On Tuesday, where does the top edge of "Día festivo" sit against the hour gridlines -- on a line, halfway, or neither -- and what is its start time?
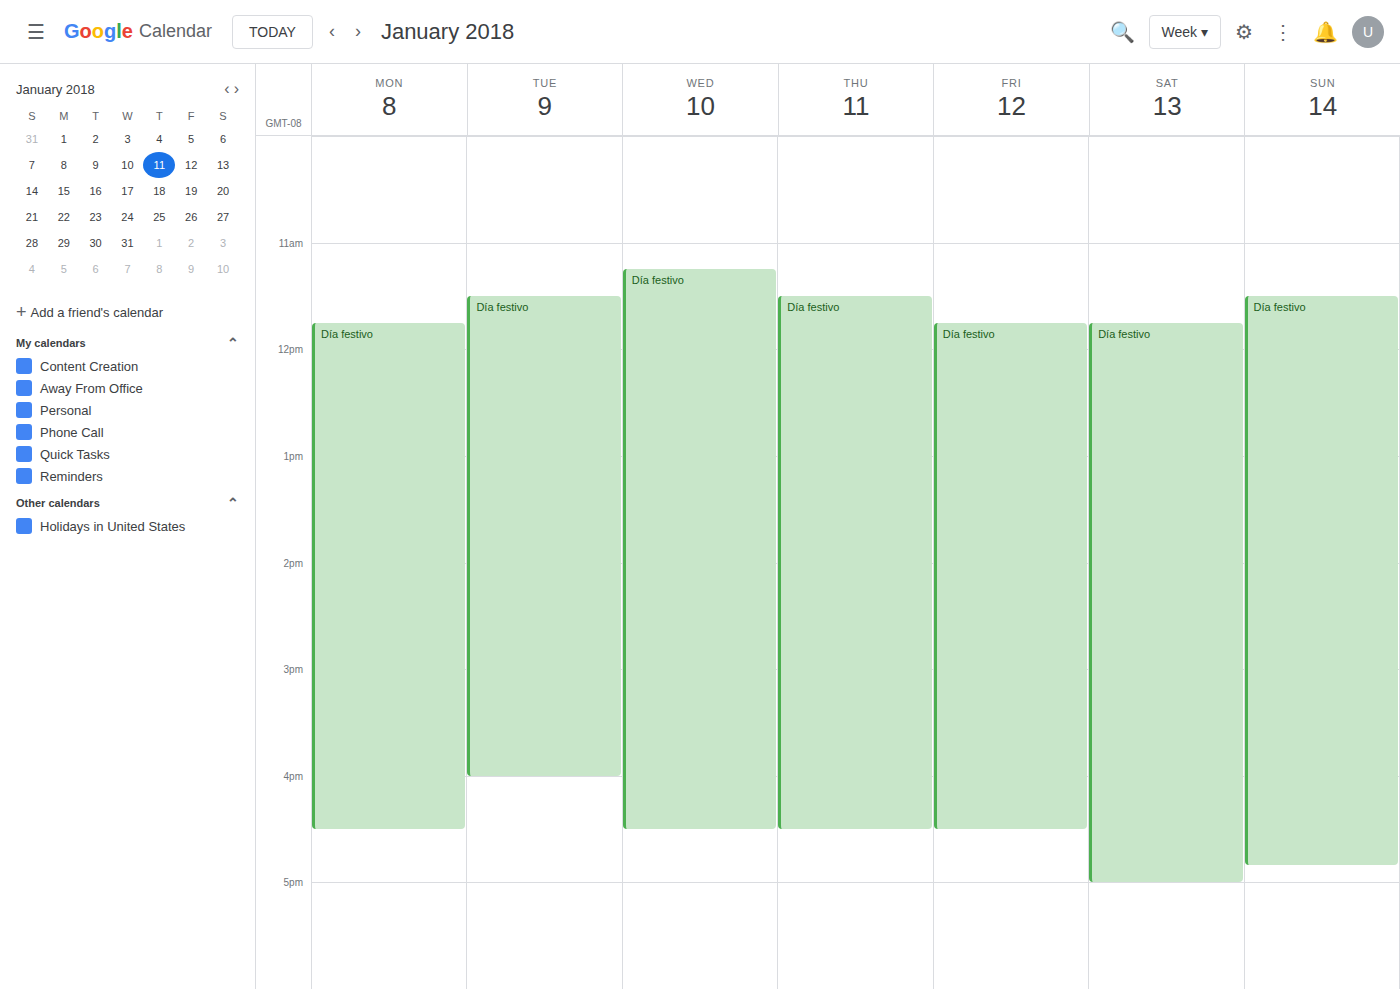
11:30 AM -- halfway between the 11 AM and 12 PM lines.